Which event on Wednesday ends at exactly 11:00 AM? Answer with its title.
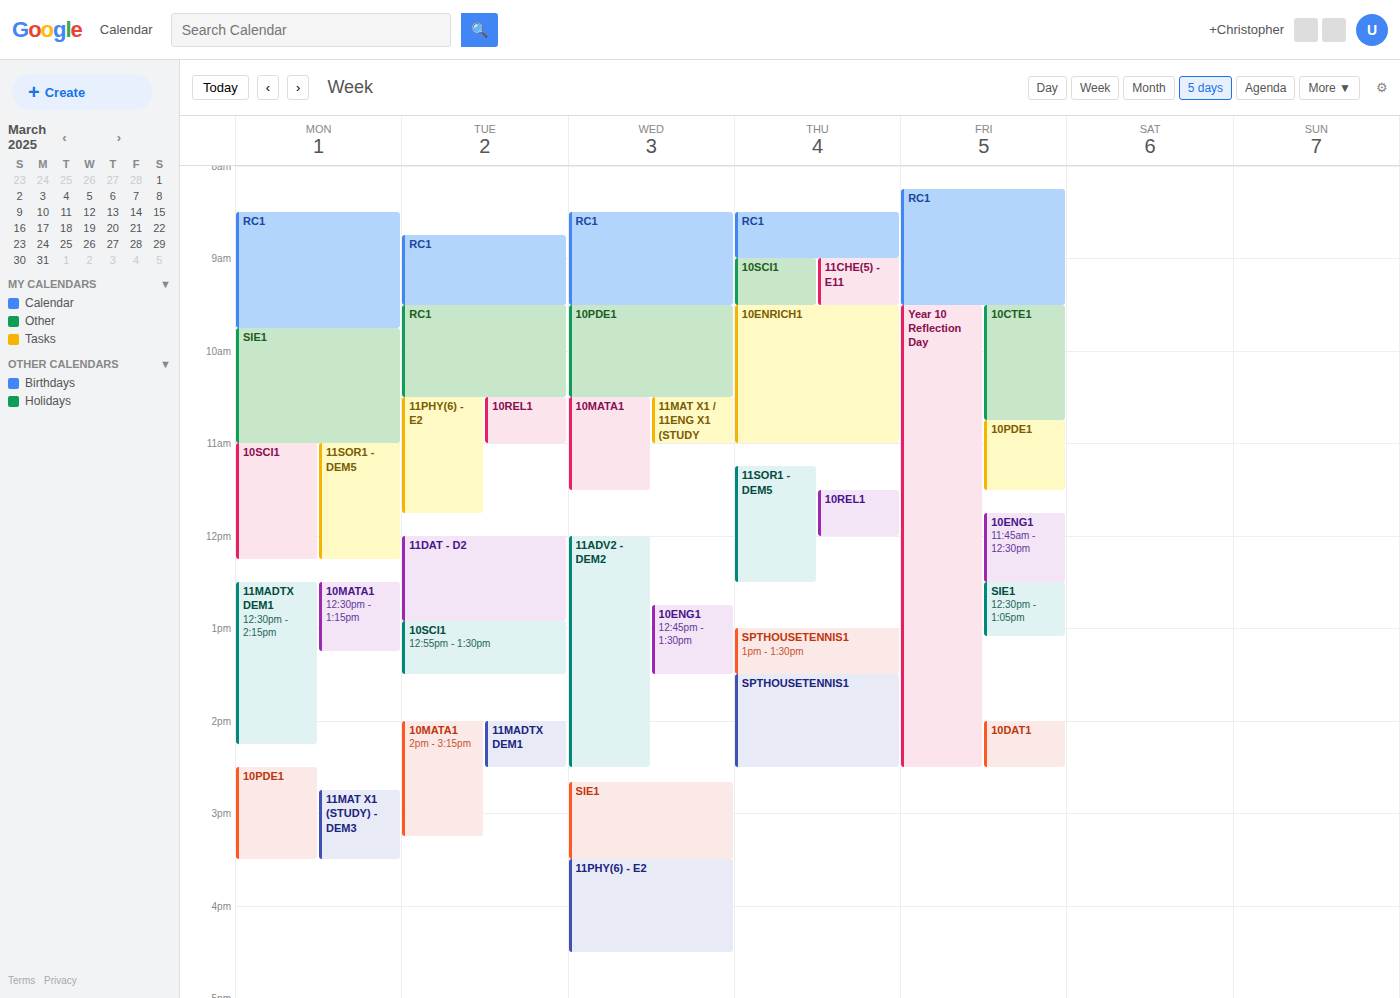
"11MAT X1 / 11ENG X1 (STUDY"